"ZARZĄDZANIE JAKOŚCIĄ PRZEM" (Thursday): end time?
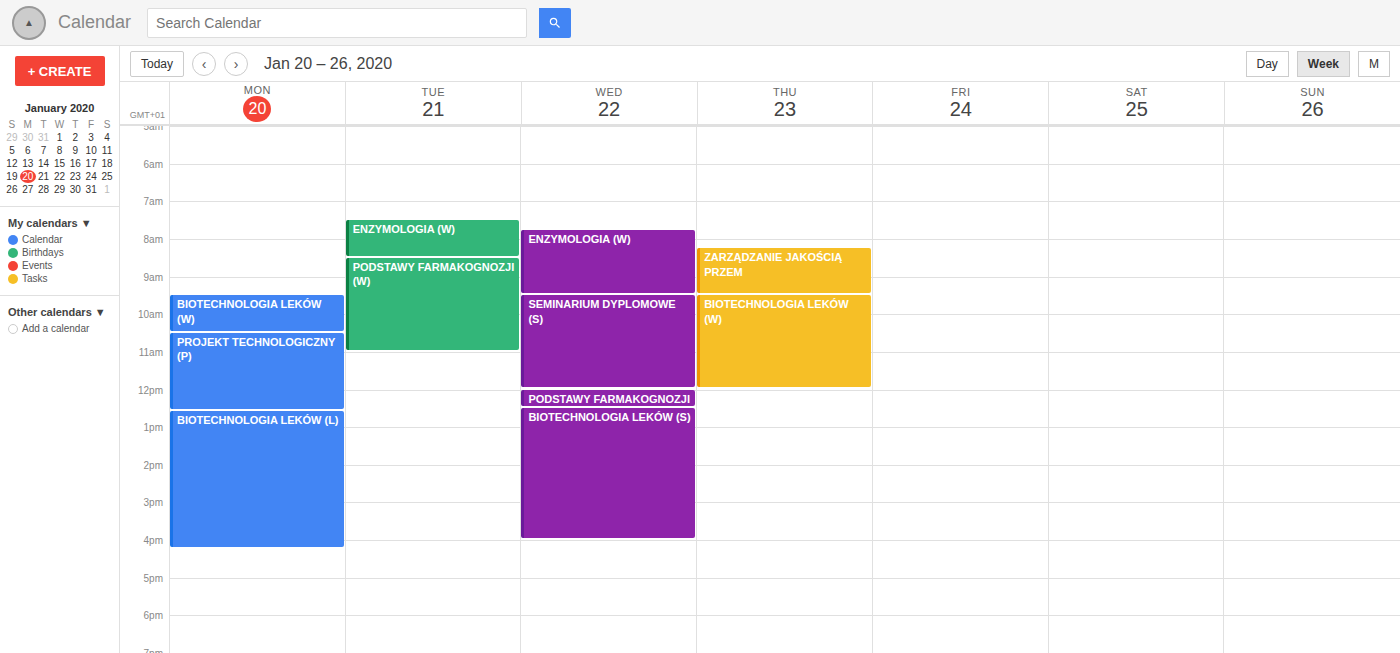
9:30 AM